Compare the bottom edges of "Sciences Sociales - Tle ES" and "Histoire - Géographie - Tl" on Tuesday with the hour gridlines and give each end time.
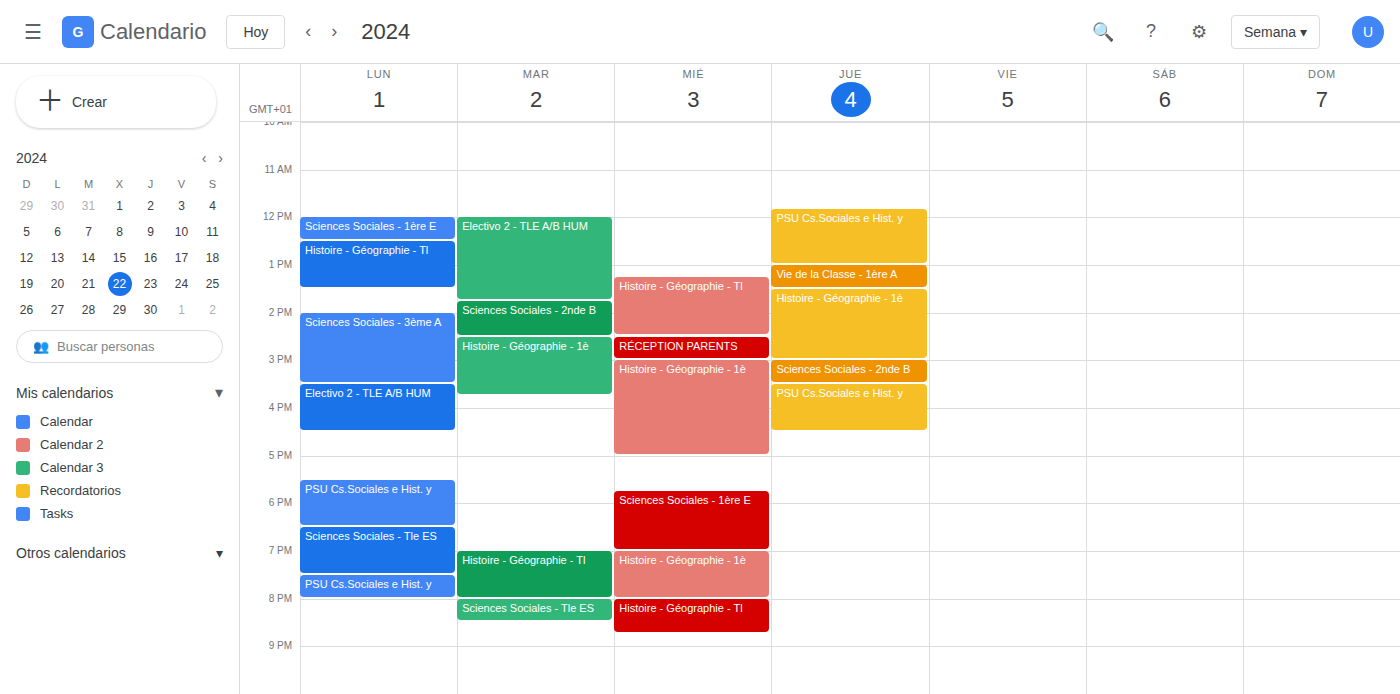
"Sciences Sociales - Tle ES": 8:30 PM, halfway between the 8 PM and 9 PM lines. "Histoire - Géographie - Tl": 8:00 PM, exactly on the 8 PM line.